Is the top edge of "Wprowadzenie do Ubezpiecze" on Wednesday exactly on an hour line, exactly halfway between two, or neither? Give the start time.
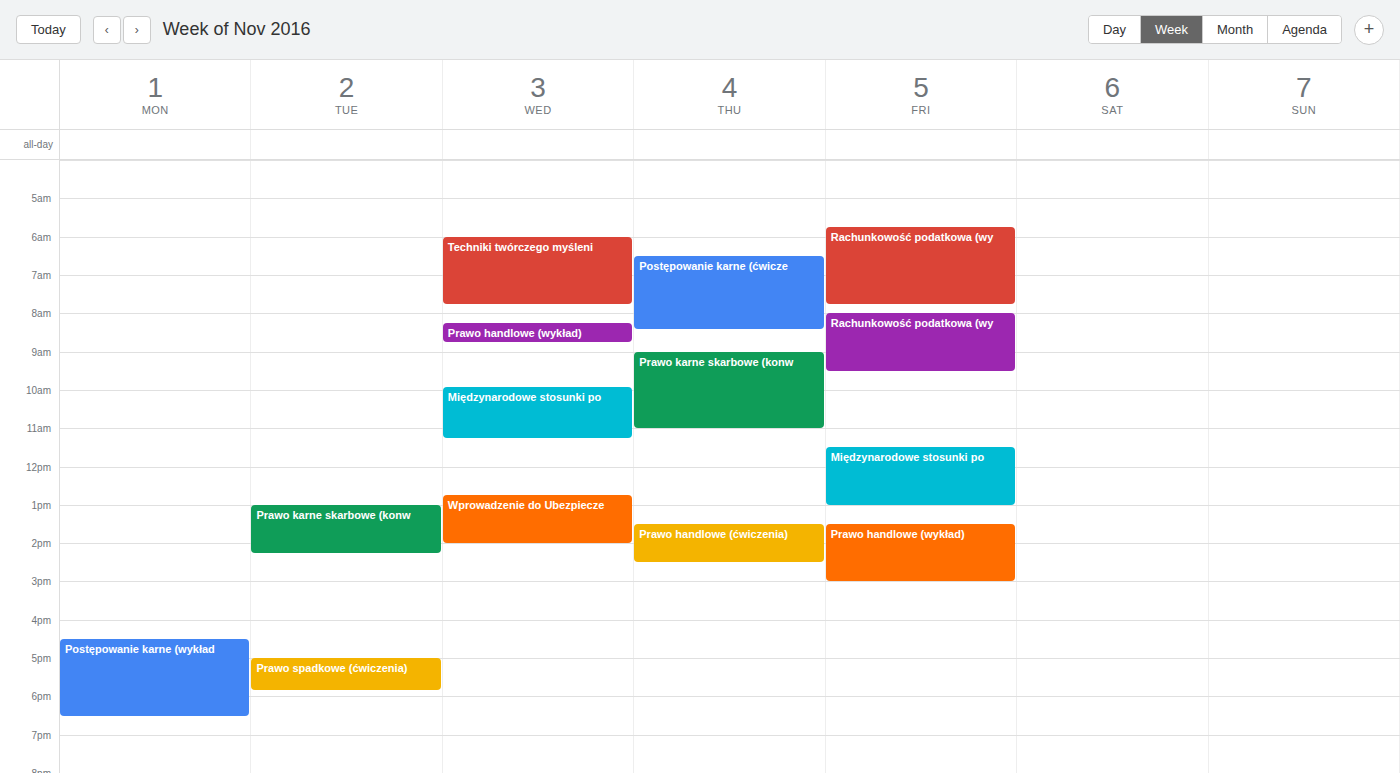
12:45 PM -- neither: three quarters of the way from the 12 PM line to the 1 PM line.